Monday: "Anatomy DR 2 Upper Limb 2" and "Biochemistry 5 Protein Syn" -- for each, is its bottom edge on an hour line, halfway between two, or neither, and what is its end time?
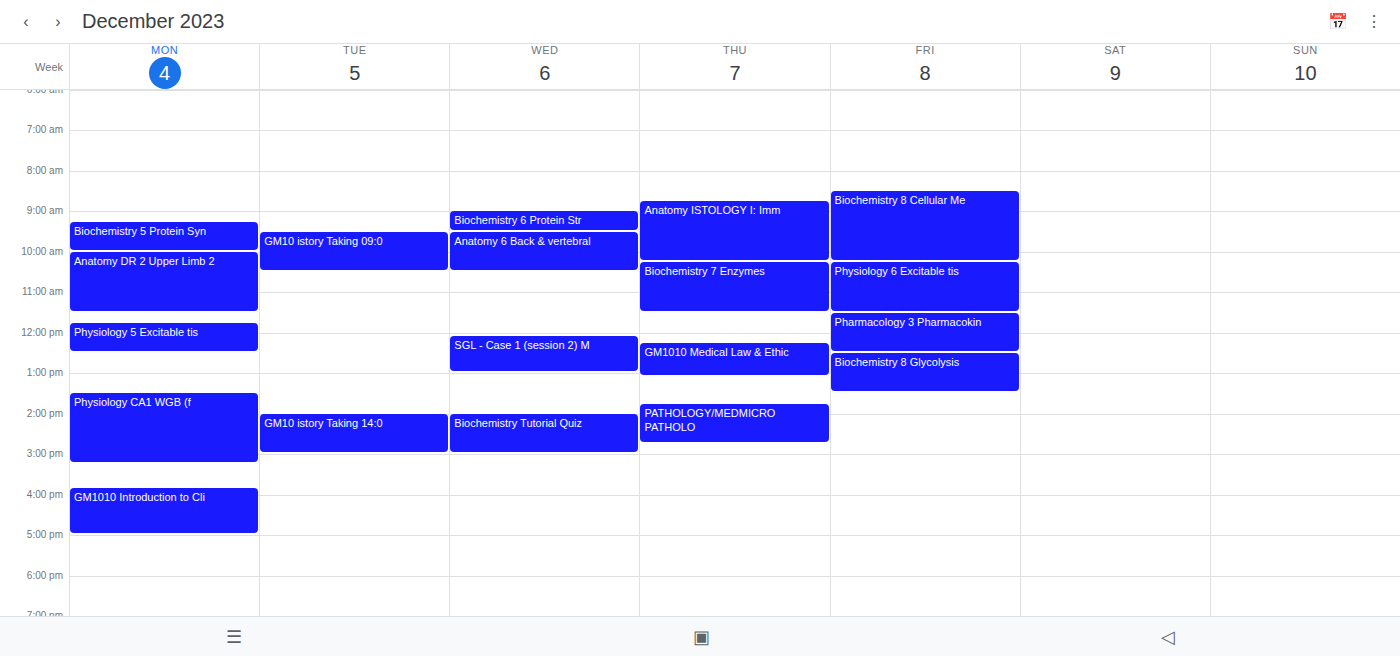
"Anatomy DR 2 Upper Limb 2": 11:30 AM, halfway between the 11 AM and 12 PM lines. "Biochemistry 5 Protein Syn": 10:00 AM, exactly on the 10 AM line.